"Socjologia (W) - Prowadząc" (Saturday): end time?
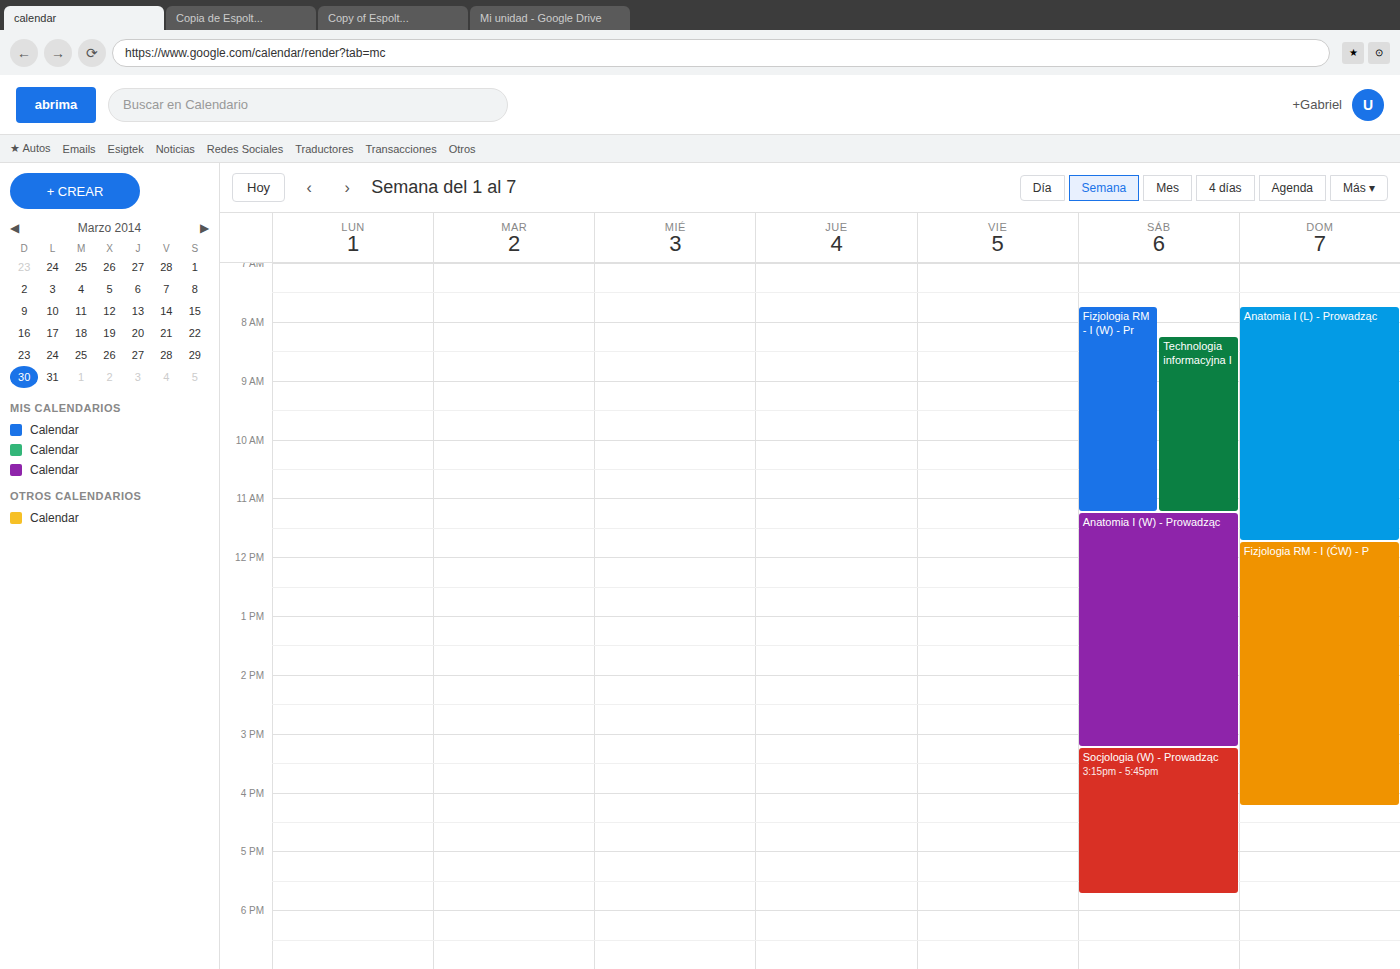
5:45 PM